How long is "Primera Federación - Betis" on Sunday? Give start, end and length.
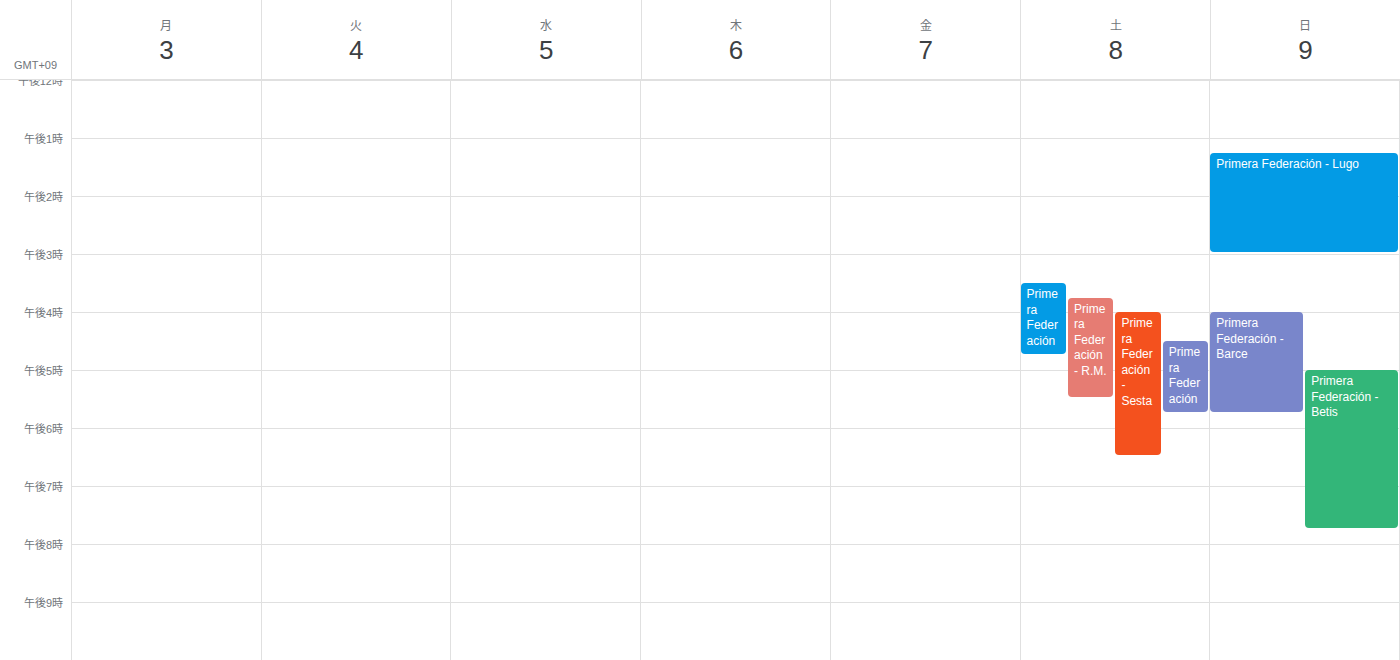
5:00 PM to 7:45 PM, 2 hours 45 minutes